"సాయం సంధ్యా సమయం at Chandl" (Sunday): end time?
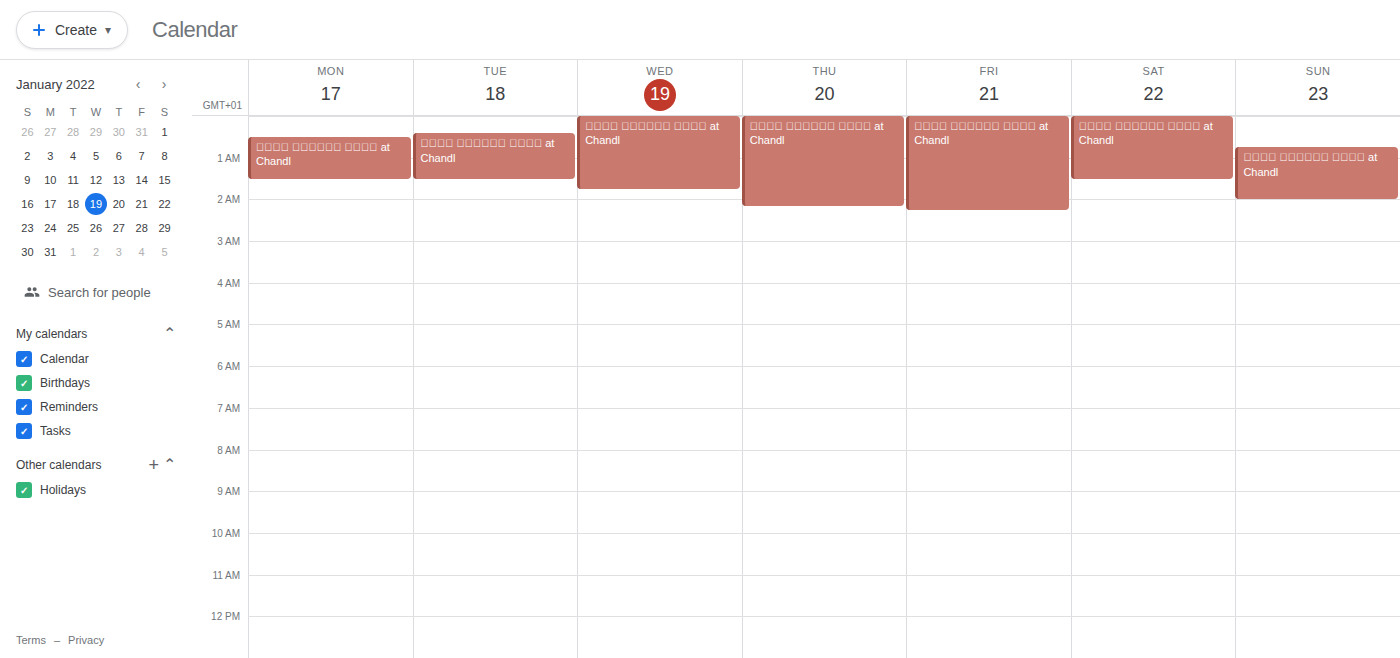
02:00